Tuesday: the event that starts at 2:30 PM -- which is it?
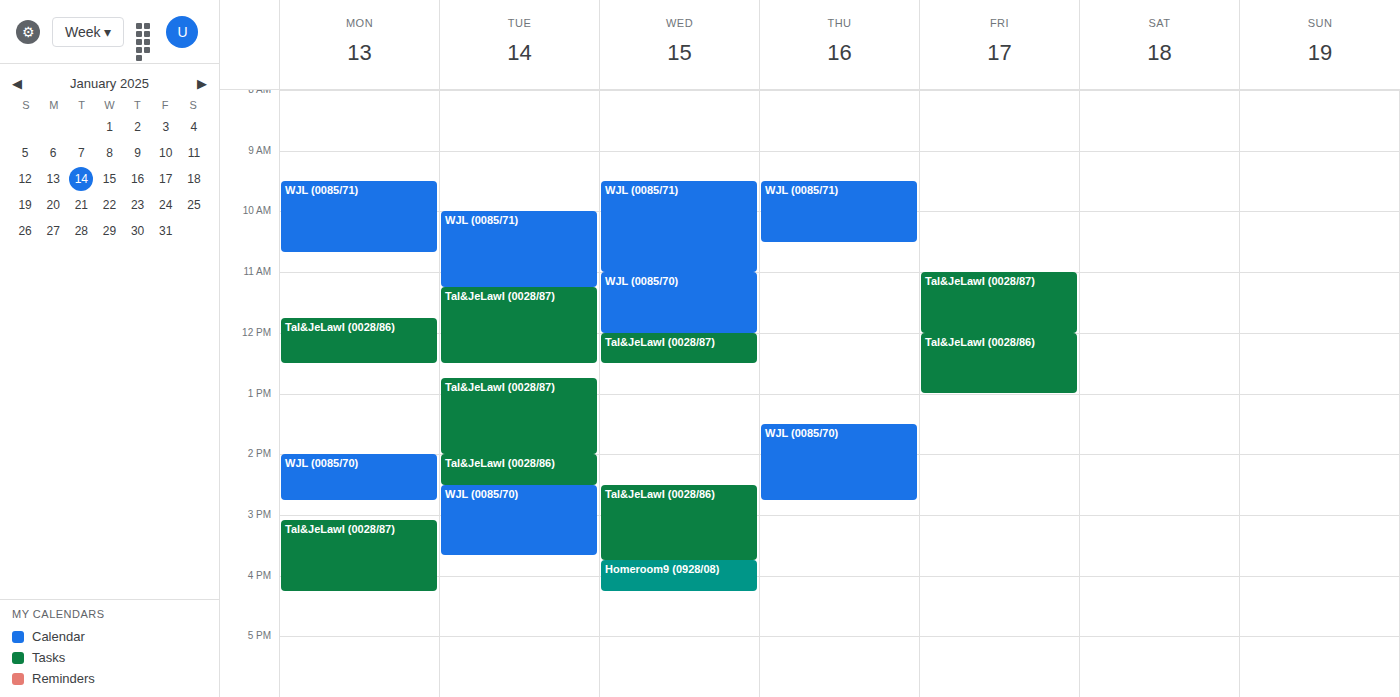
"WJL (0085/70)"